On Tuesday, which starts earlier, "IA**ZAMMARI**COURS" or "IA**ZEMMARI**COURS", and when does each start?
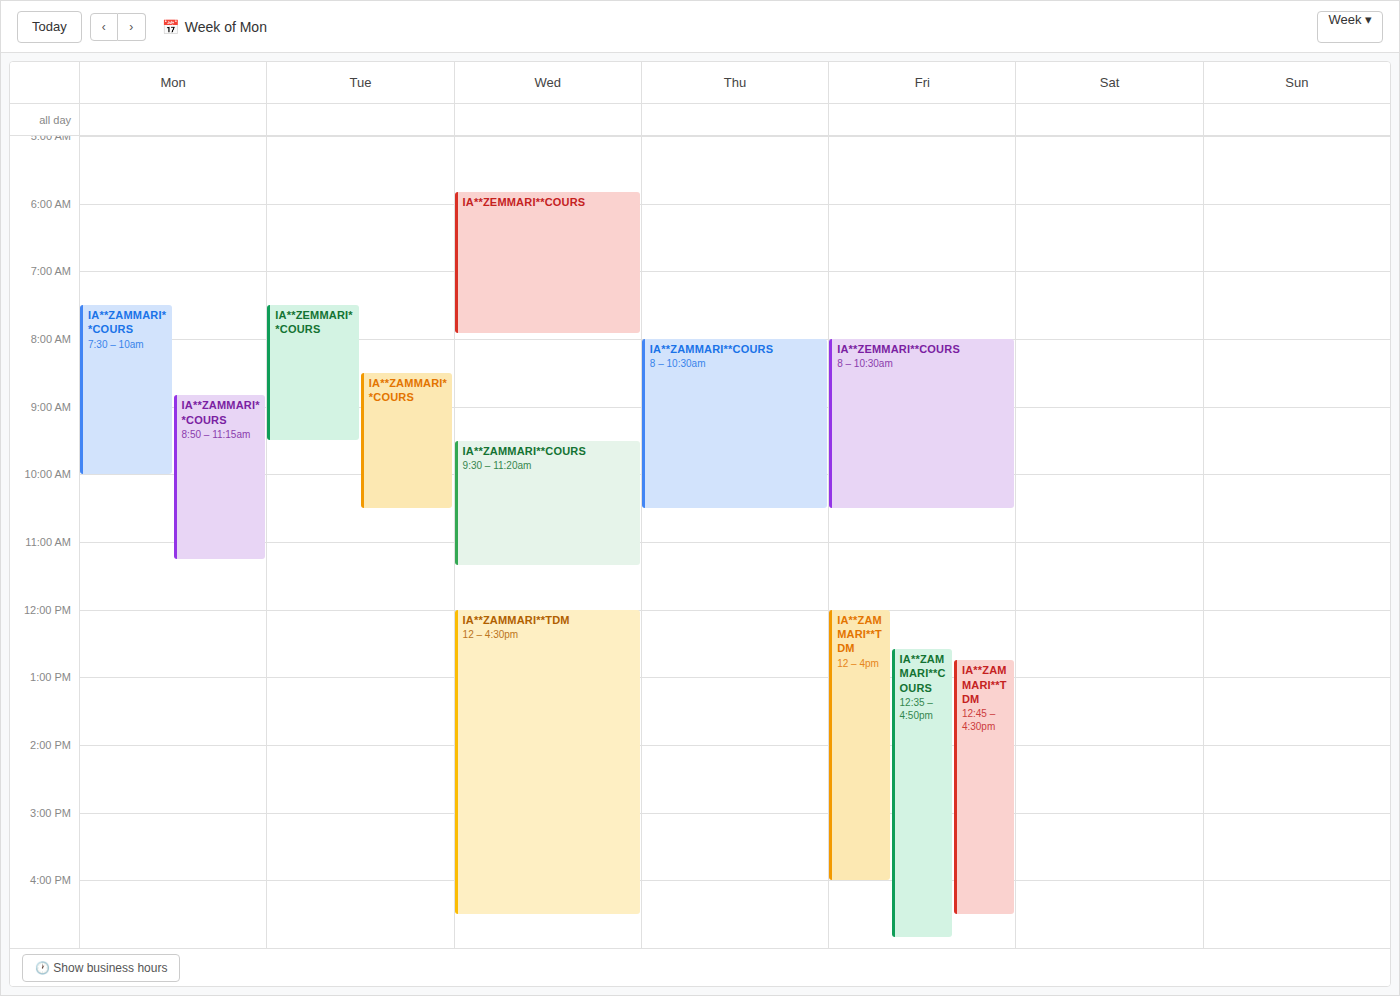
"IA**ZEMMARI**COURS" 7:30 AM; "IA**ZAMMARI**COURS" 8:30 AM.